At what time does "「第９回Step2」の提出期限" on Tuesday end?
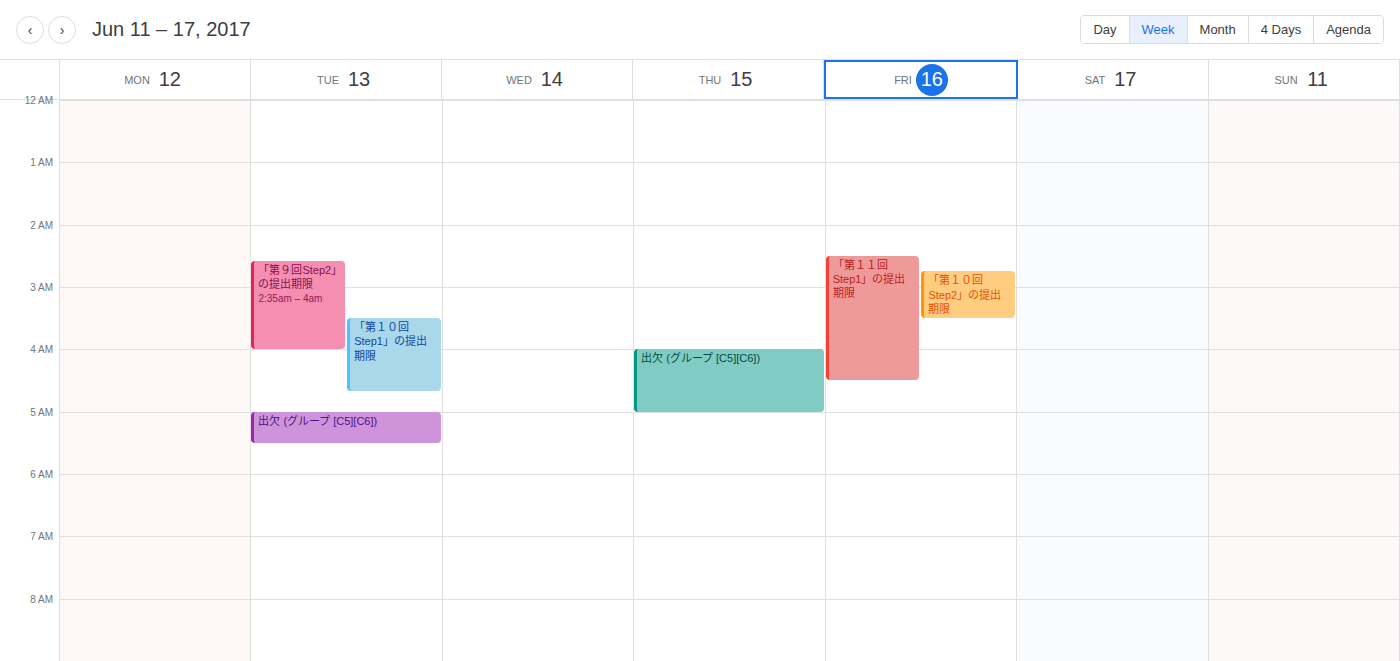
4:00 AM